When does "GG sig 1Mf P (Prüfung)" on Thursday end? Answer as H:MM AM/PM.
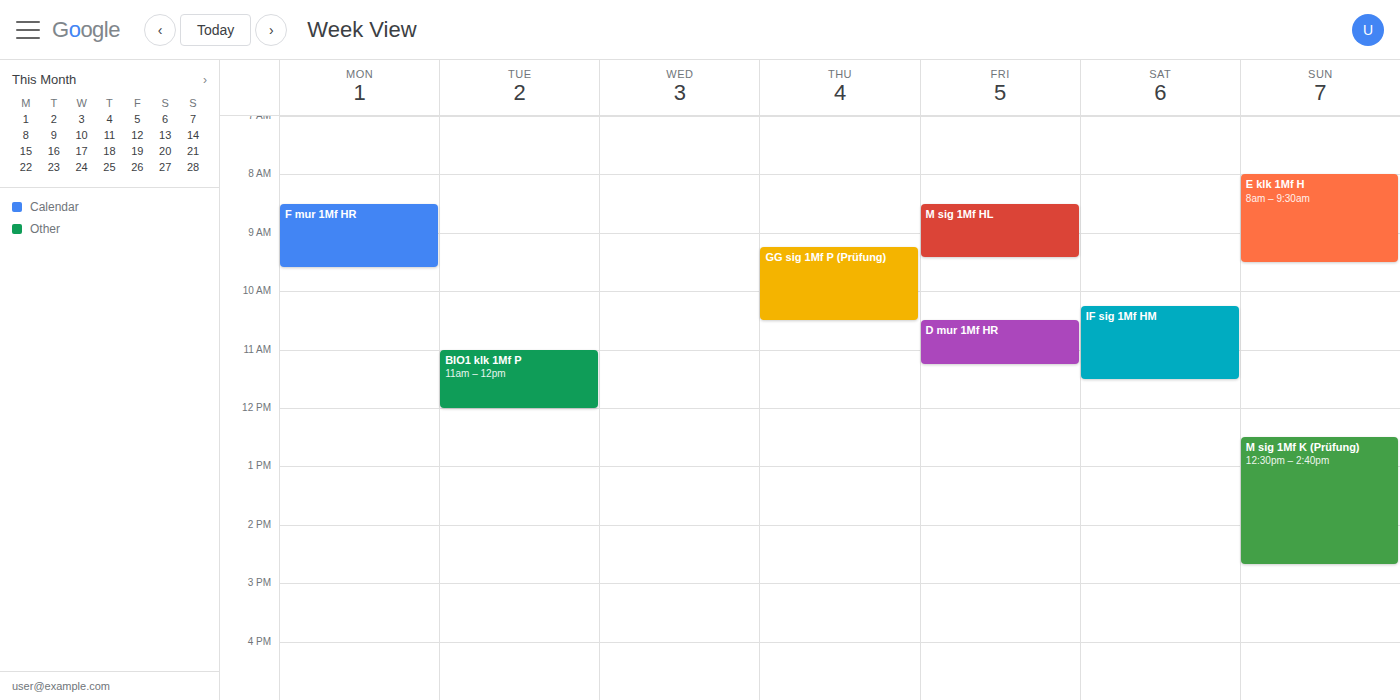
10:30 AM